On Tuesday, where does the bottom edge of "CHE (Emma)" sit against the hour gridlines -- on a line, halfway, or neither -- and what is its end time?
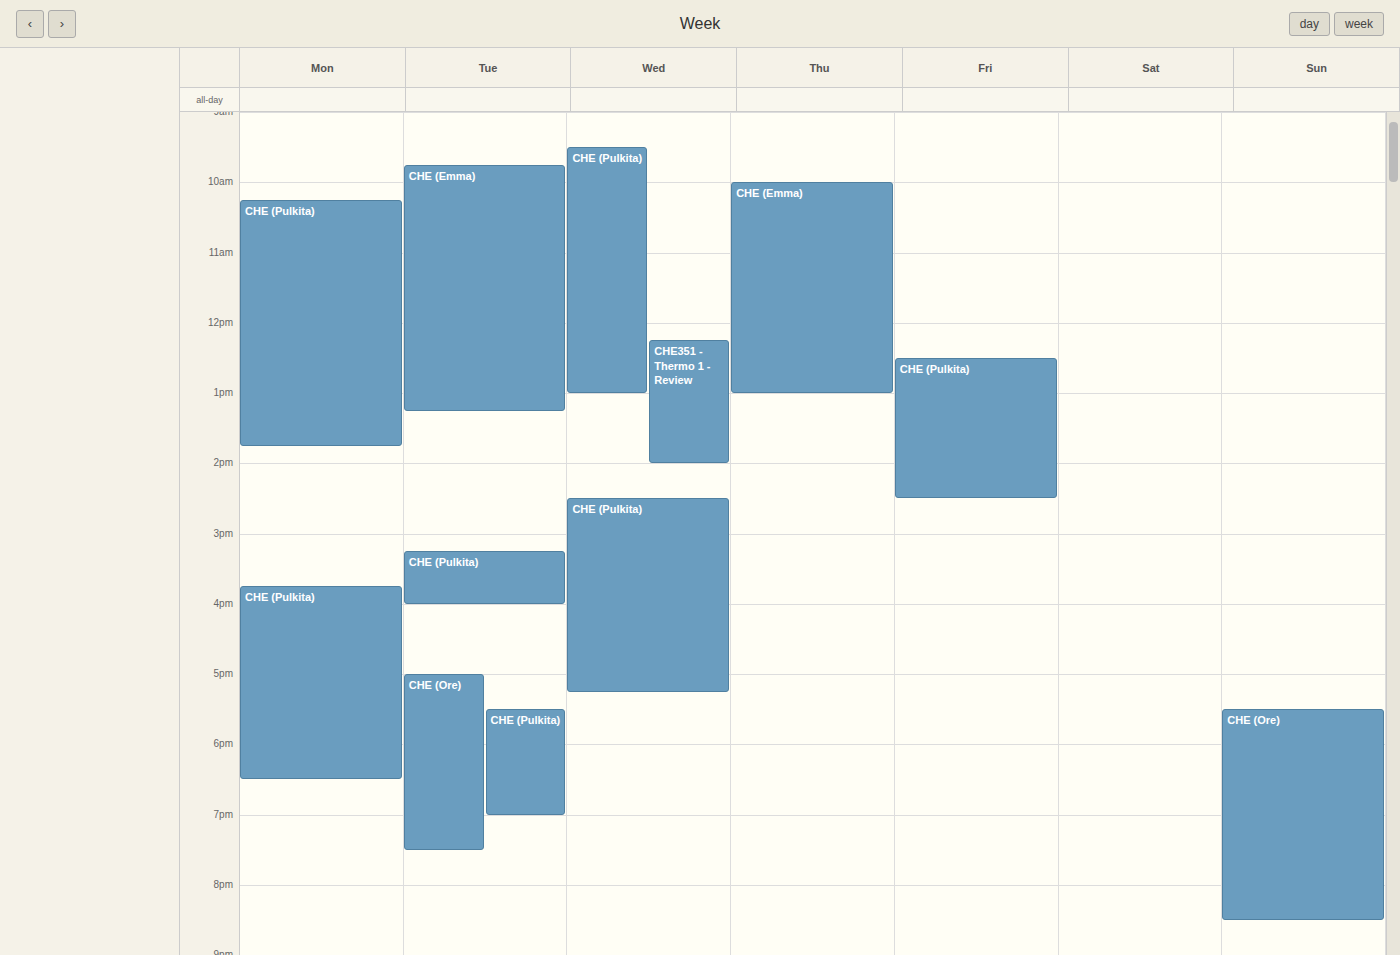
13:15 -- neither: a quarter of the way from the 13:00 line to the 14:00 line.